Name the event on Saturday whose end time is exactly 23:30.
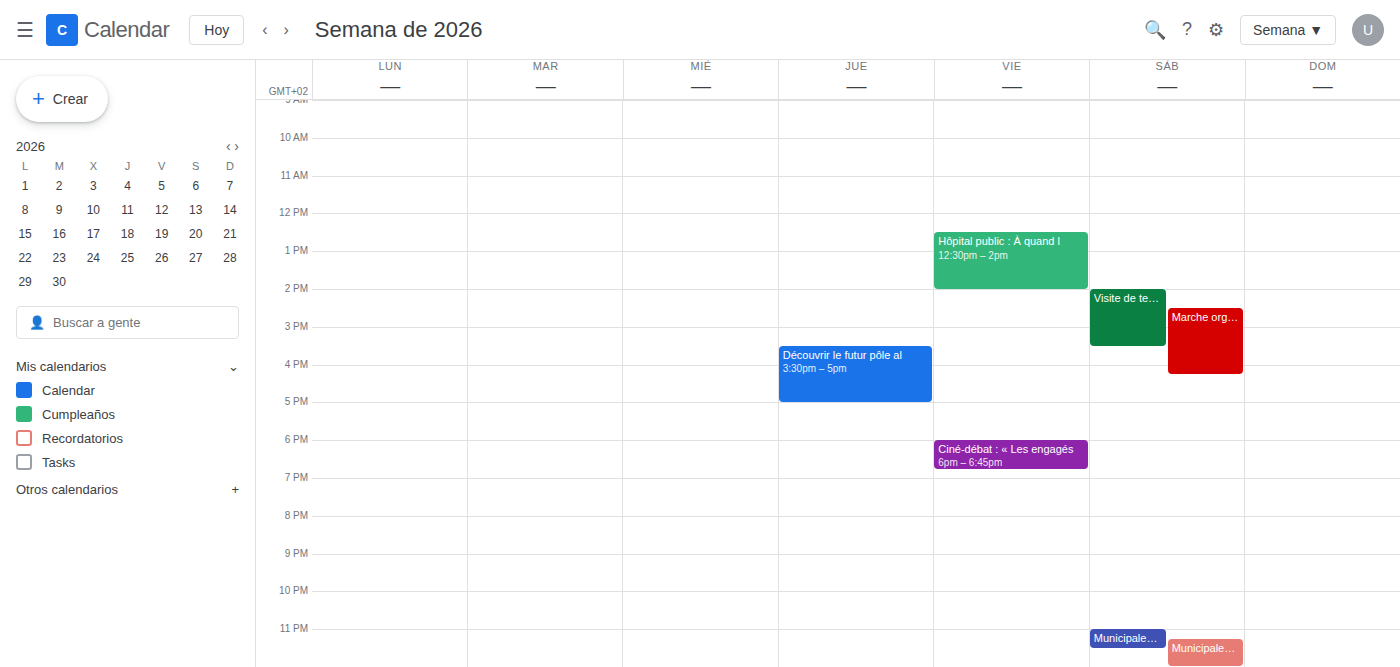
"Municipales 2026 Douai - P"